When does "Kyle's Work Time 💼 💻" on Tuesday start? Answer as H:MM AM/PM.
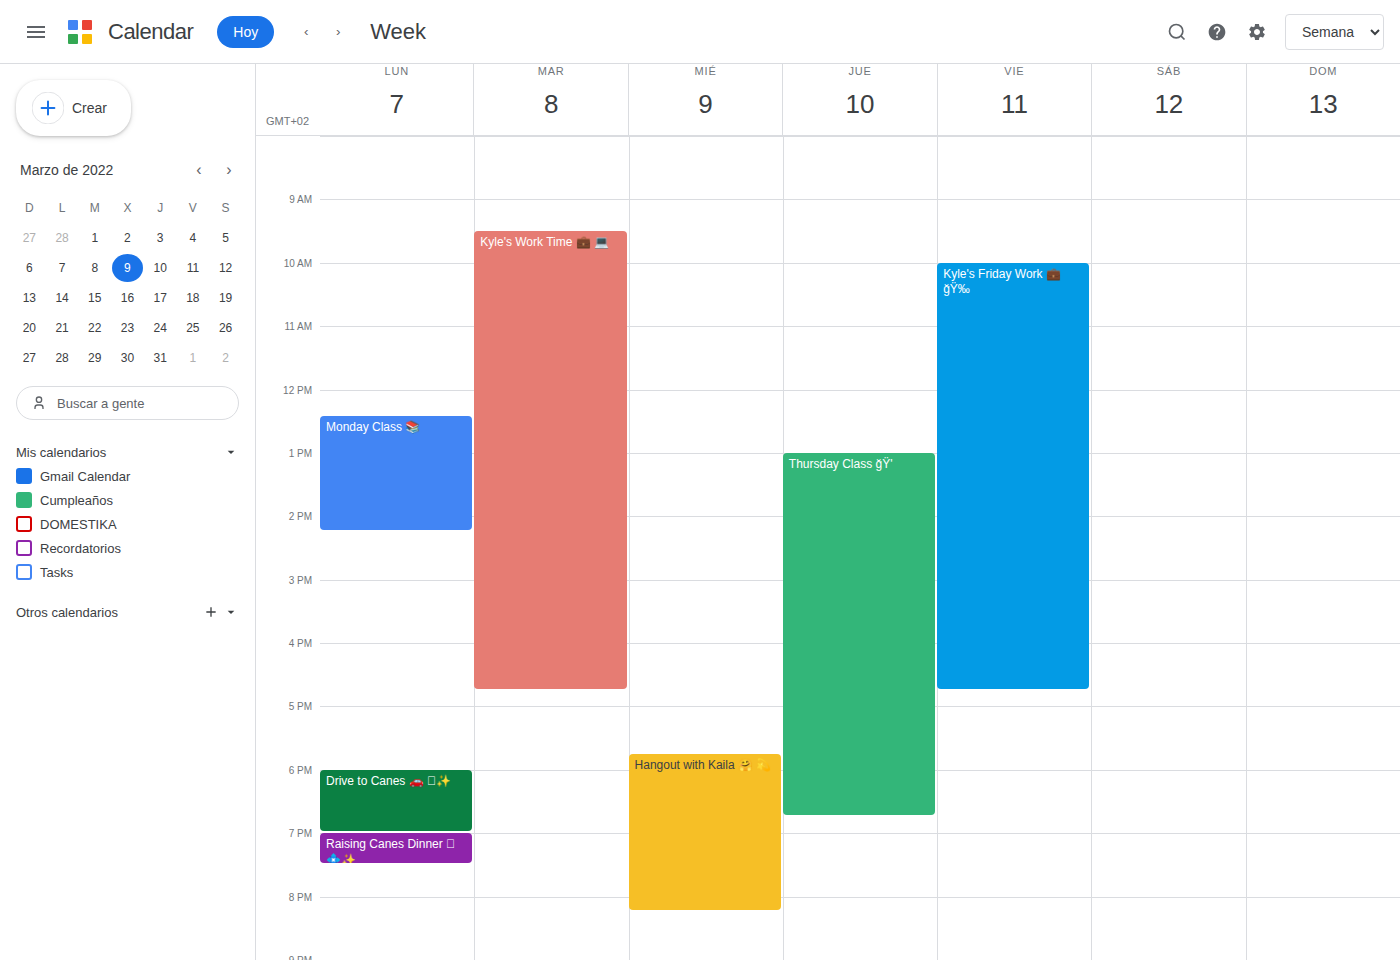
9:30 AM